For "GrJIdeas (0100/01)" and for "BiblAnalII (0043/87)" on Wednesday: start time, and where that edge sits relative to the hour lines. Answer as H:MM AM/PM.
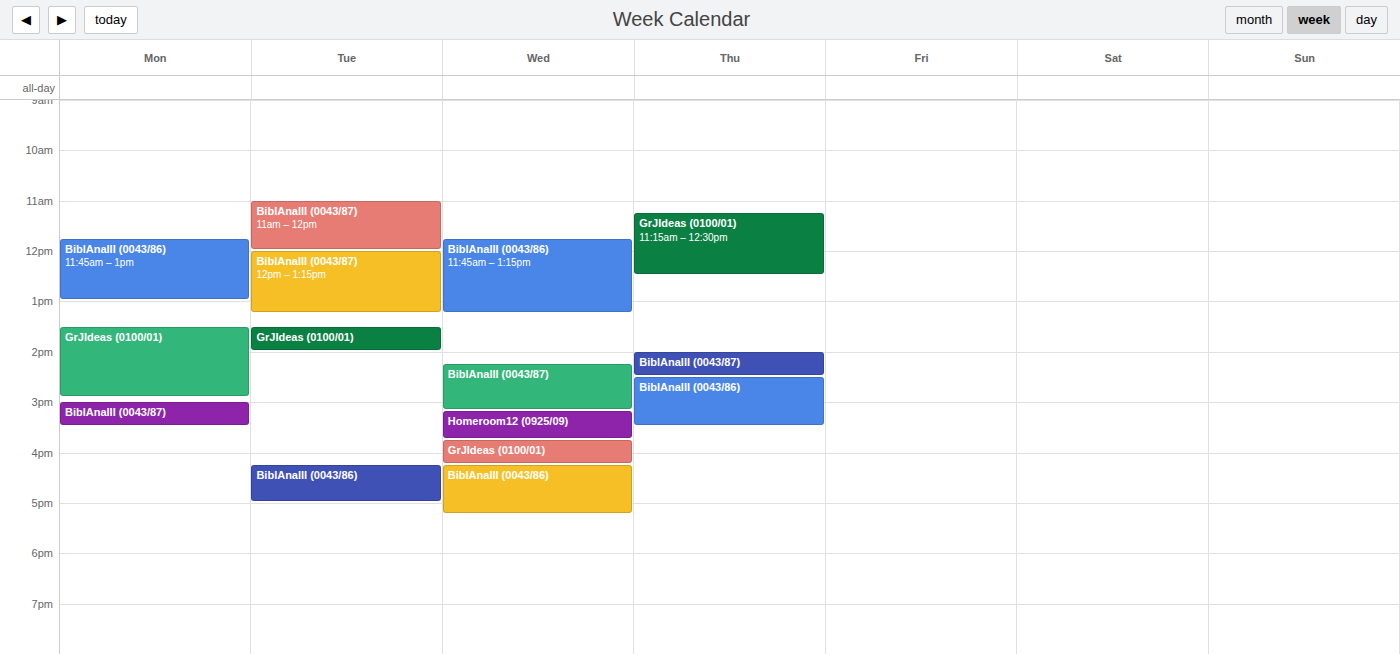
"GrJIdeas (0100/01)": 3:45 PM, neither: three quarters of the way from the 3 PM line to the 4 PM line. "BiblAnalII (0043/87)": 2:15 PM, neither: a quarter of the way from the 2 PM line to the 3 PM line.